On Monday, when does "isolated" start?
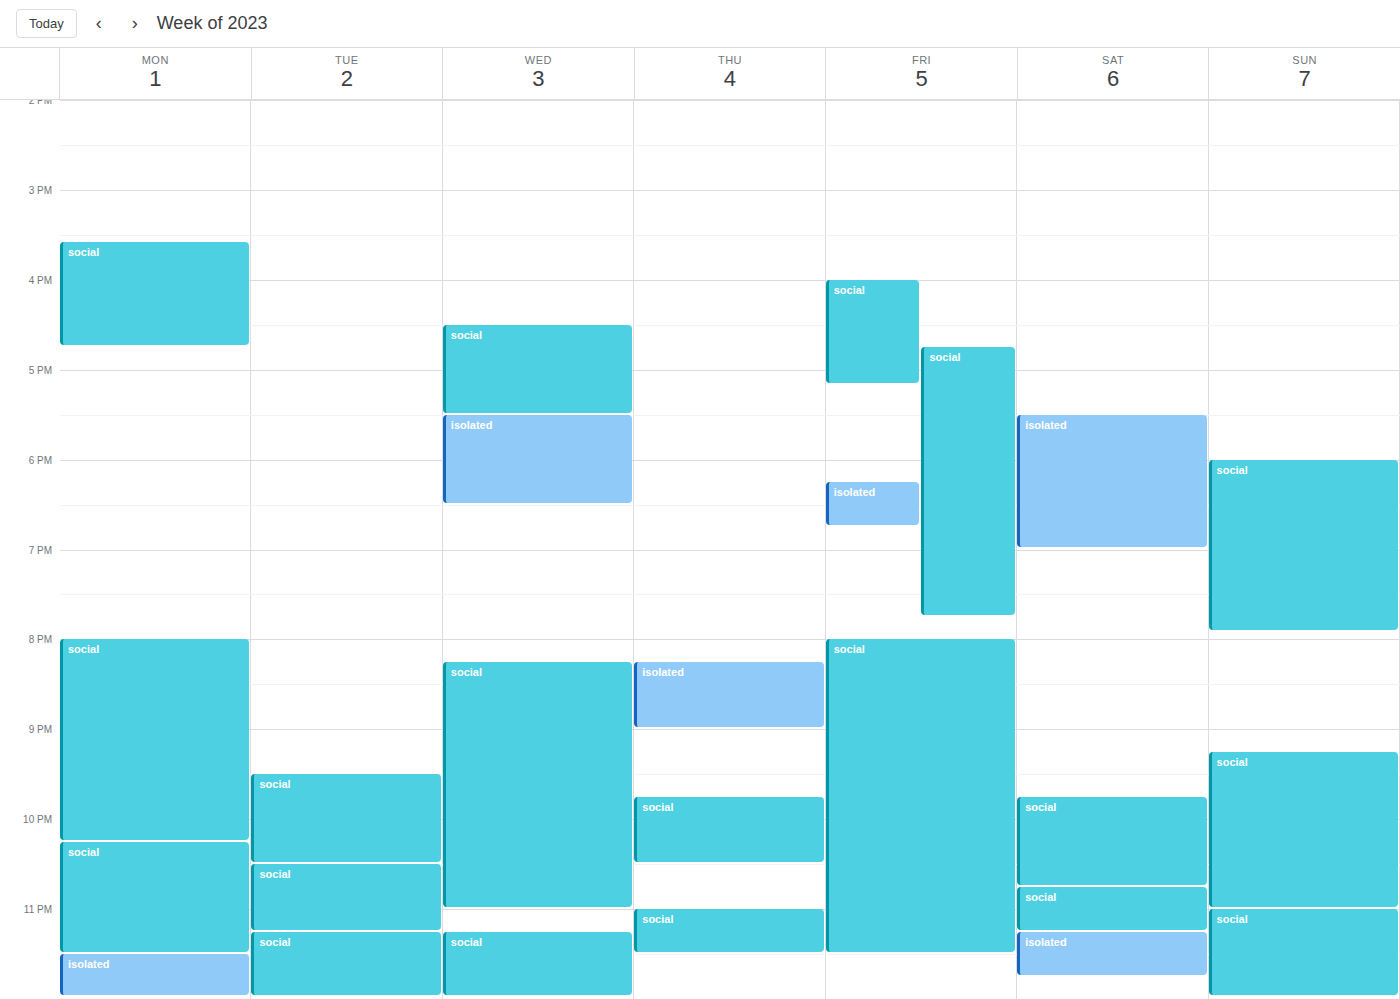
11:30 PM